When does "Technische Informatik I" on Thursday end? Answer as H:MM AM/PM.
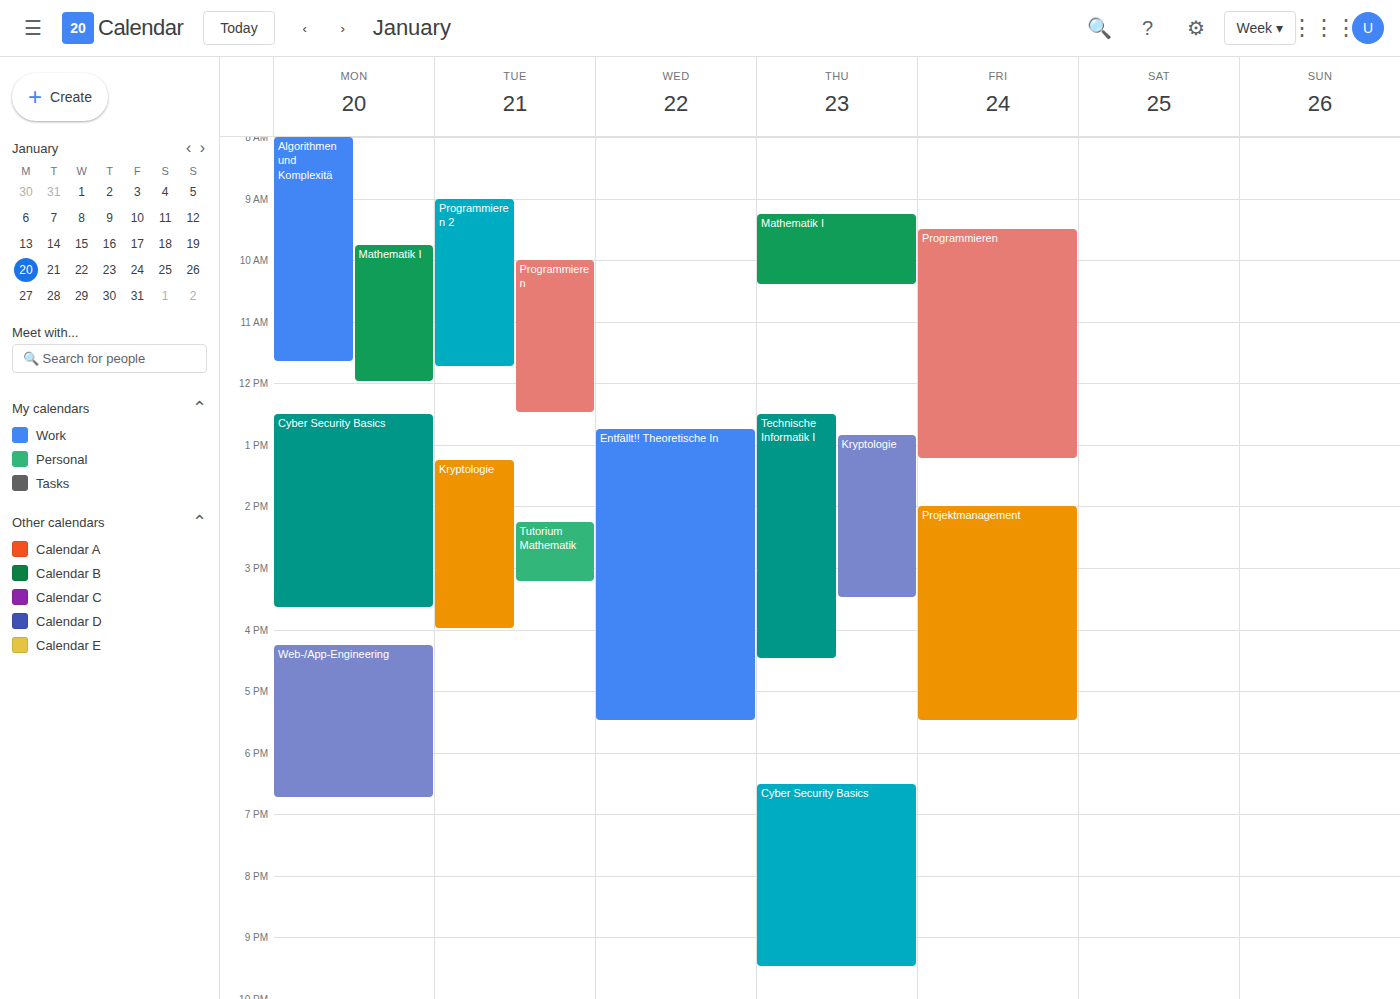
4:30 PM